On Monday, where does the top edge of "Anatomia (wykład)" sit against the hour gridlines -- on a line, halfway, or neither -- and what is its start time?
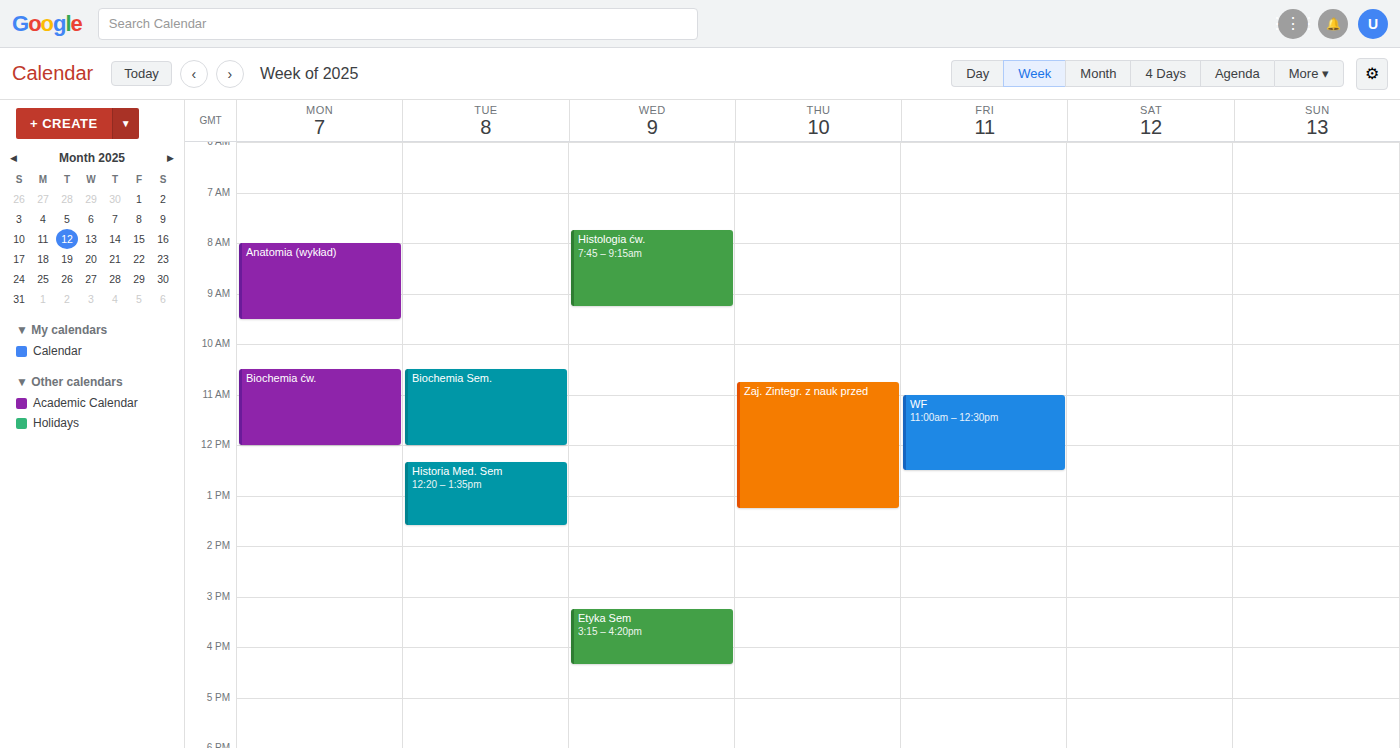
8:00 AM -- exactly on the 8 AM line.